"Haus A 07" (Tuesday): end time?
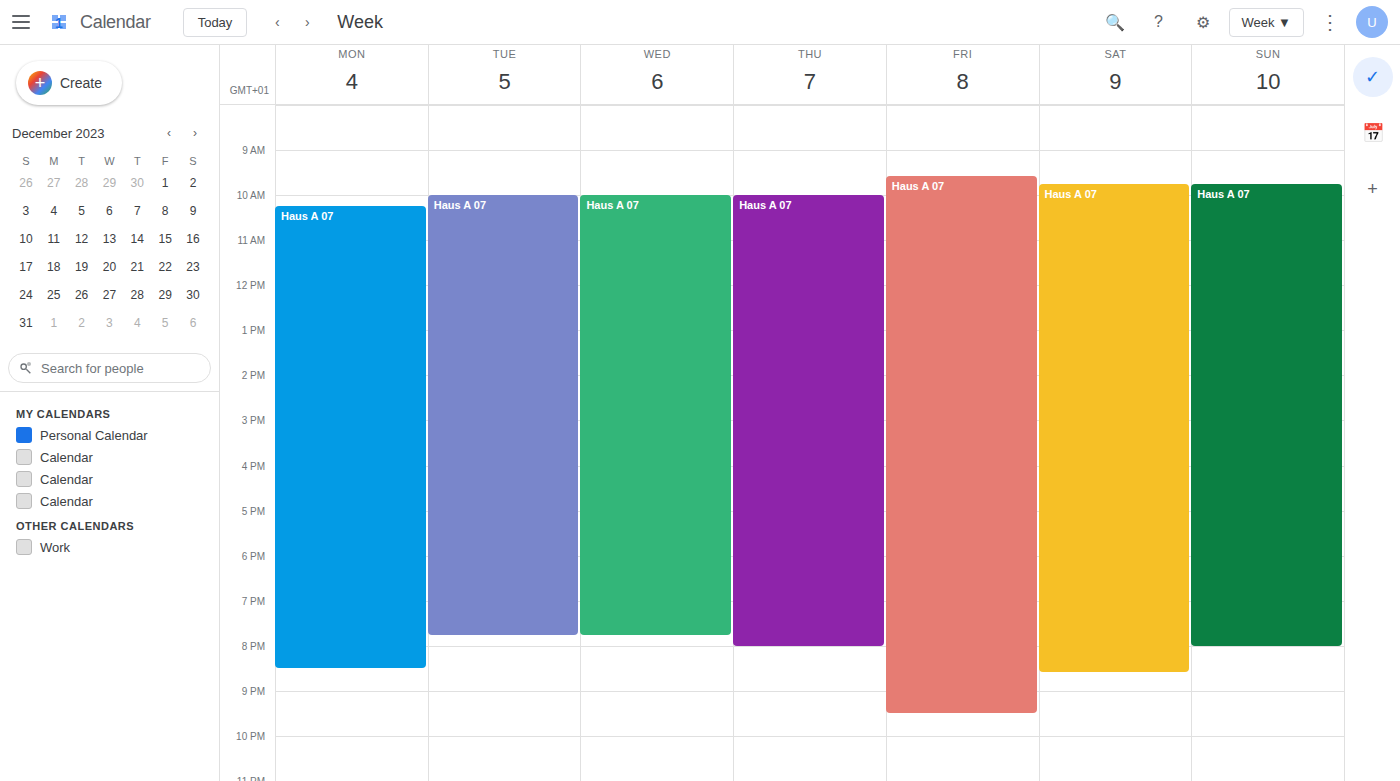
7:45 PM